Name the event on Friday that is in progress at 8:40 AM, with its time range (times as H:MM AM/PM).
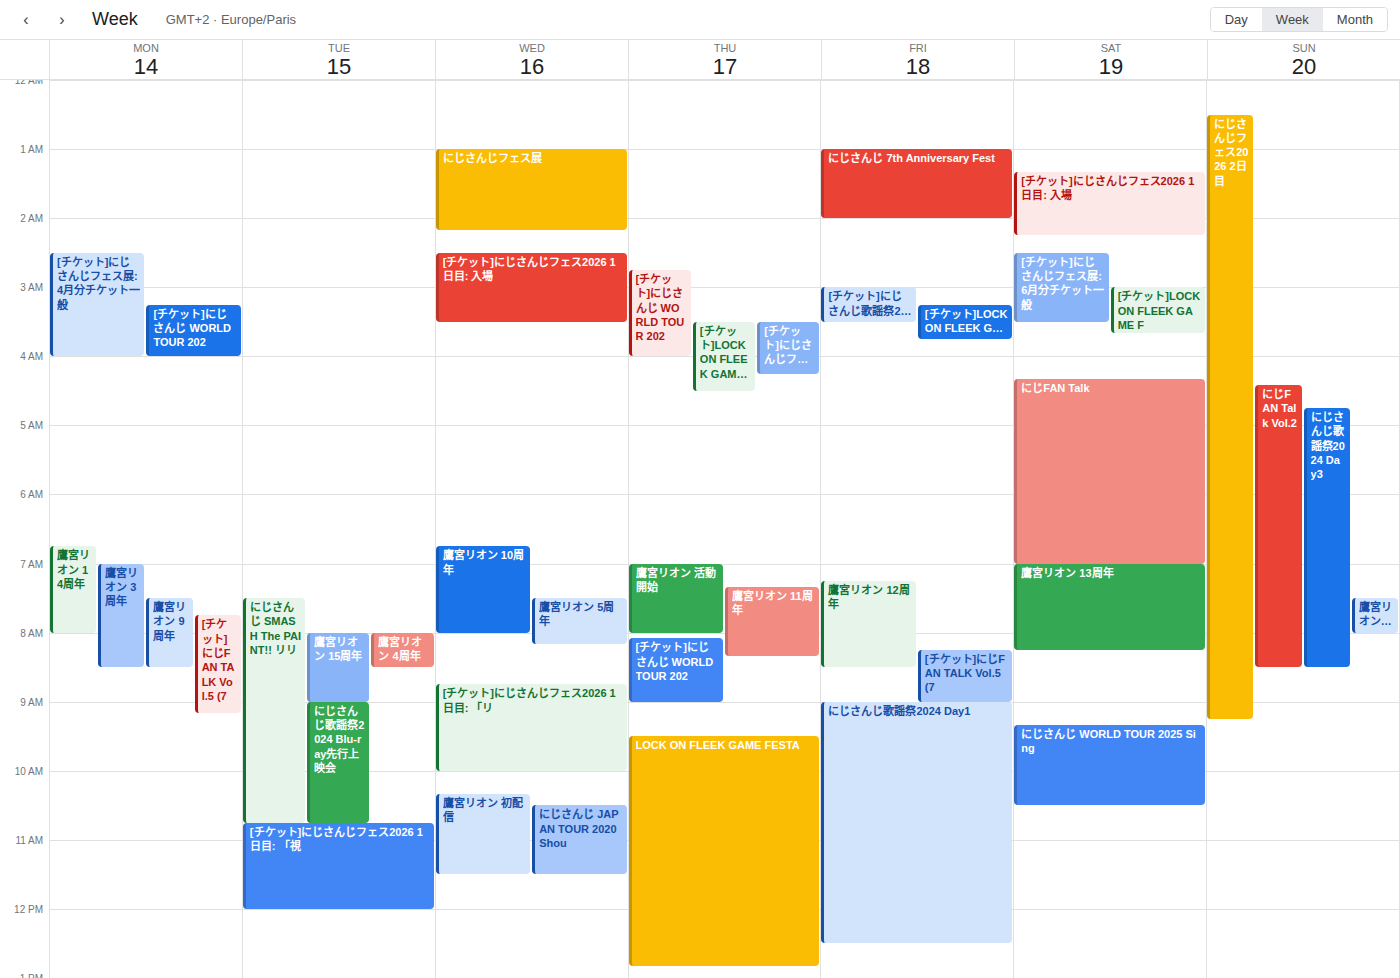
"[チケット]にじFAN TALK Vol.5 (7", 8:15 AM to 9:00 AM